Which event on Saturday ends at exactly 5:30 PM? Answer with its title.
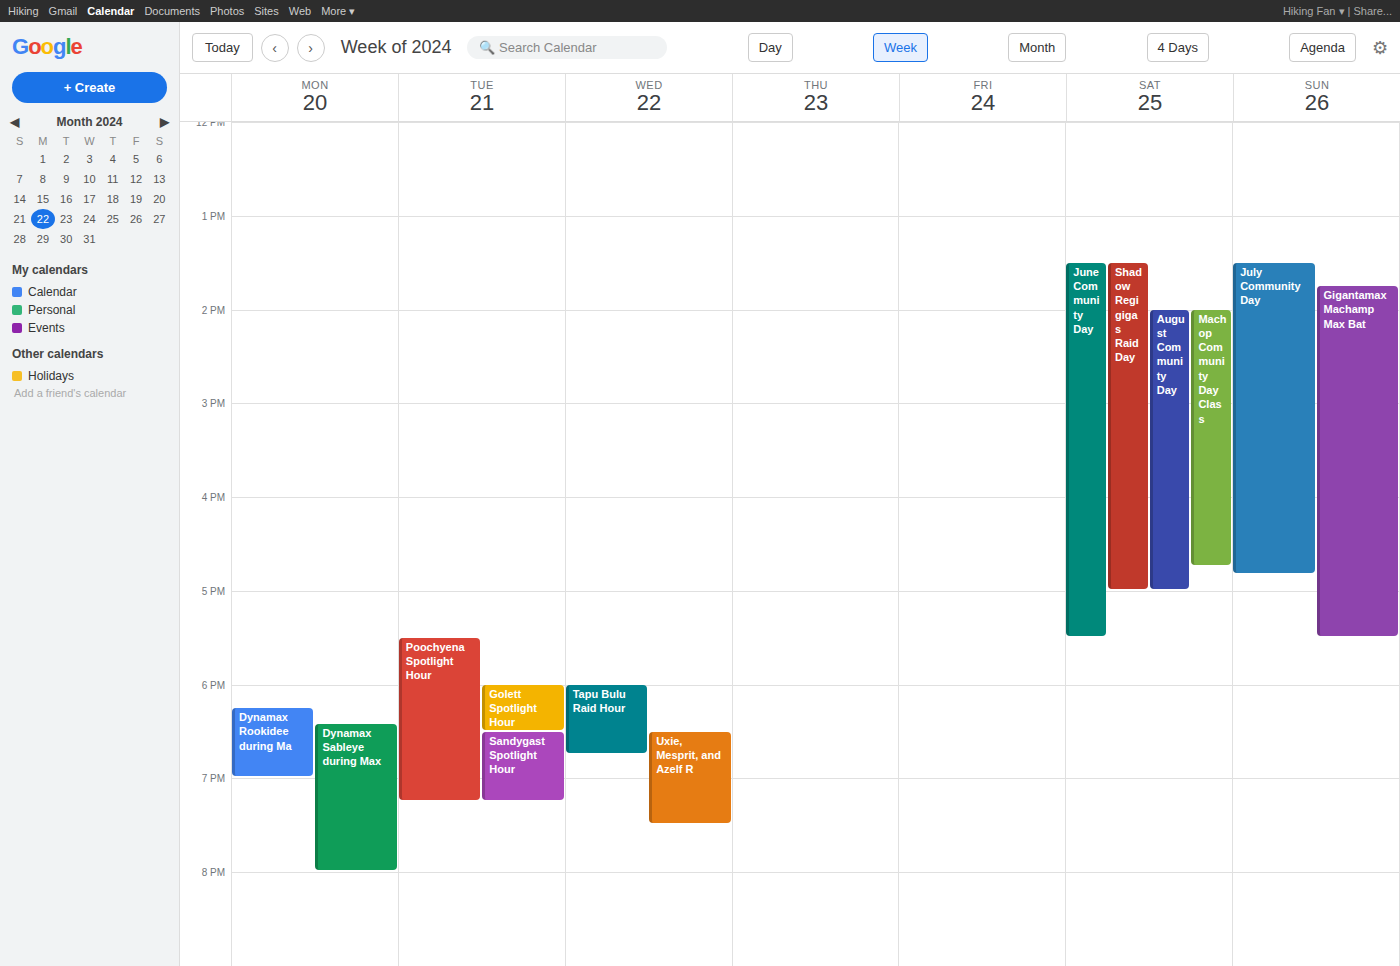
"June Community Day"